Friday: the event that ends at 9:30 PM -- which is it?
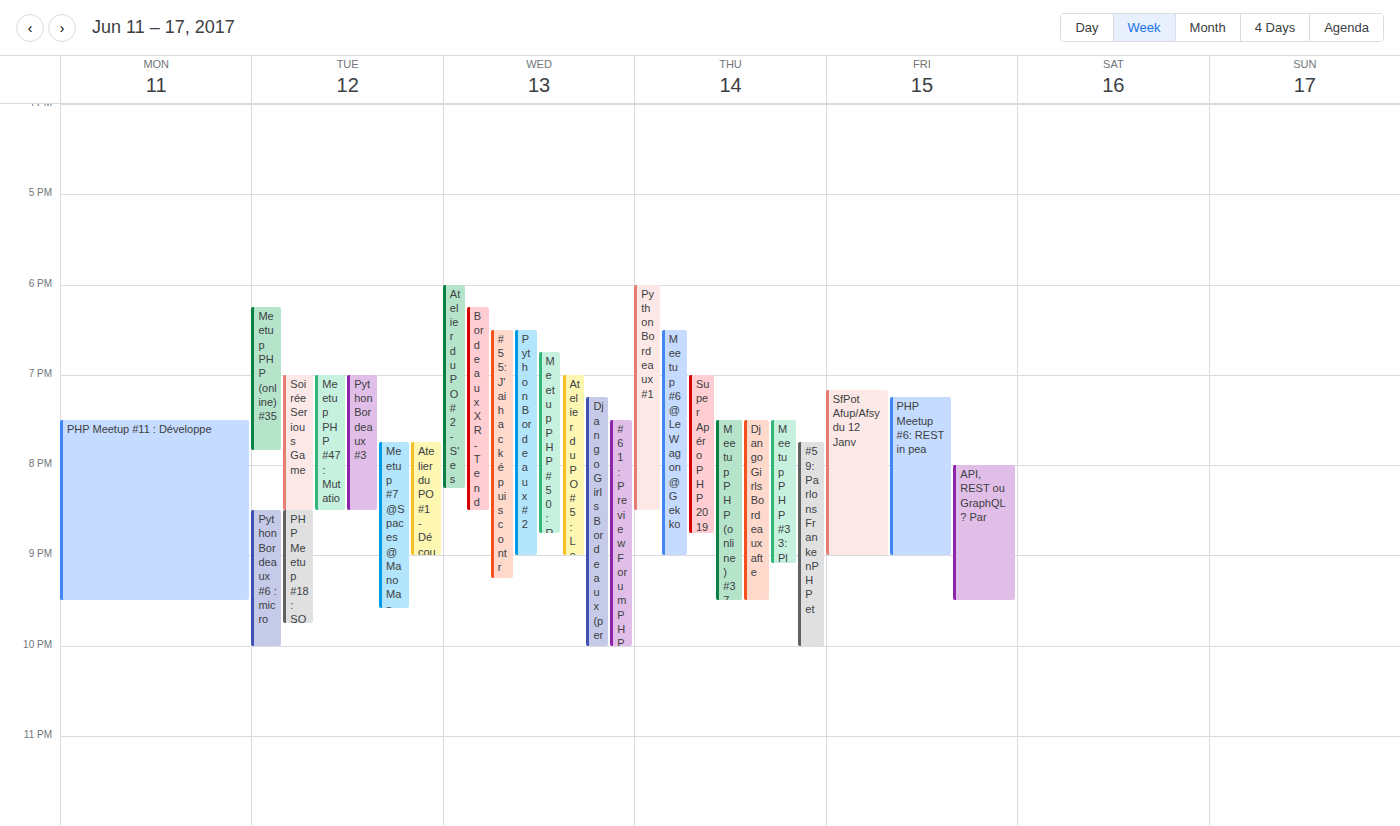
"API, REST ou GraphQL ? Par"